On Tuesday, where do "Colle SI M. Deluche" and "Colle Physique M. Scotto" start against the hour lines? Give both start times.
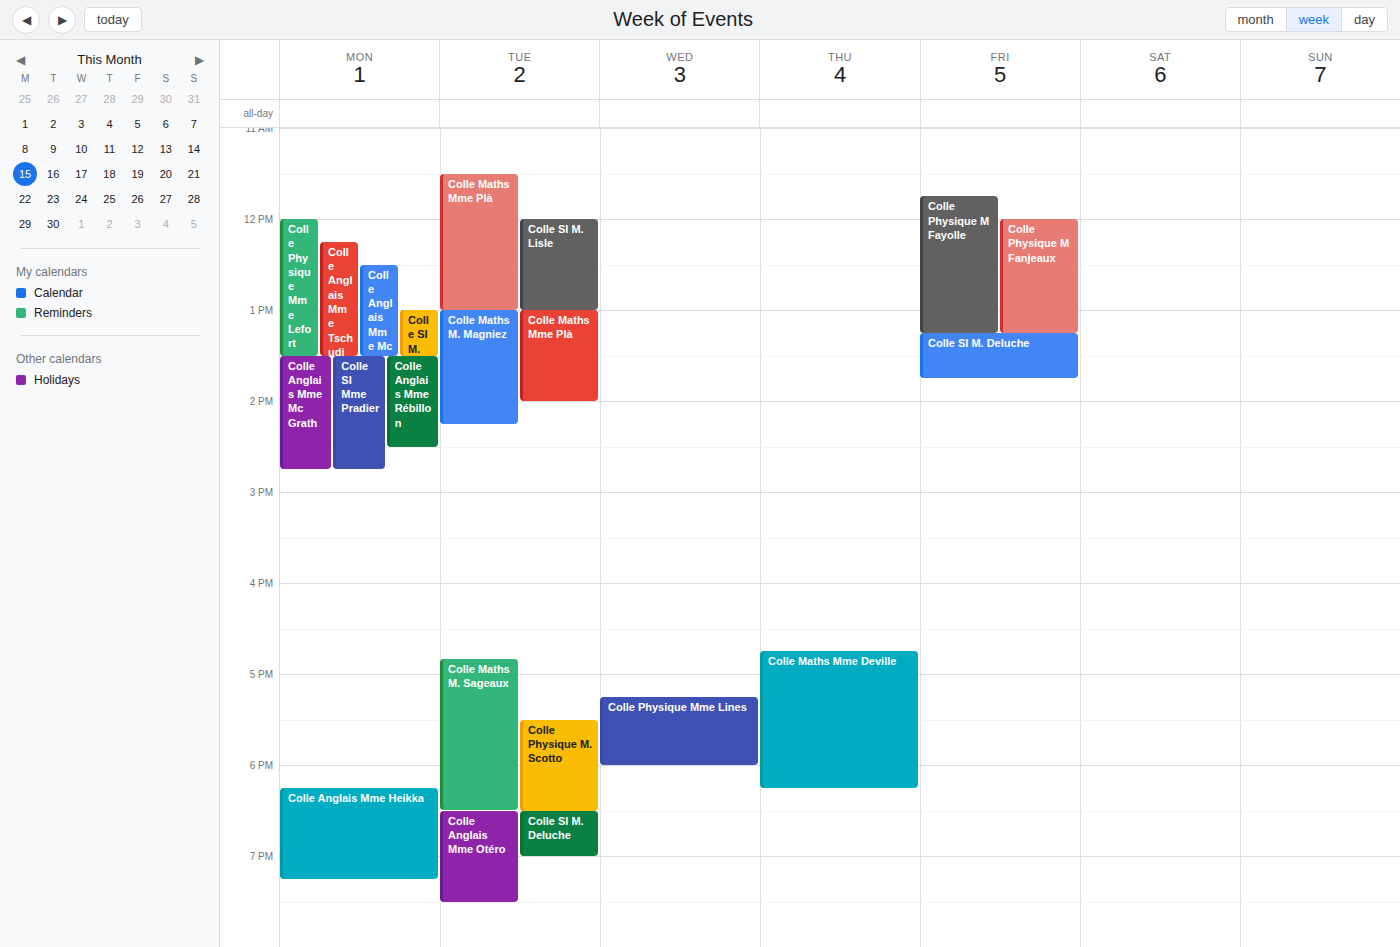
"Colle SI M. Deluche": 6:30 PM, halfway between the 6 PM and 7 PM lines. "Colle Physique M. Scotto": 5:30 PM, halfway between the 5 PM and 6 PM lines.